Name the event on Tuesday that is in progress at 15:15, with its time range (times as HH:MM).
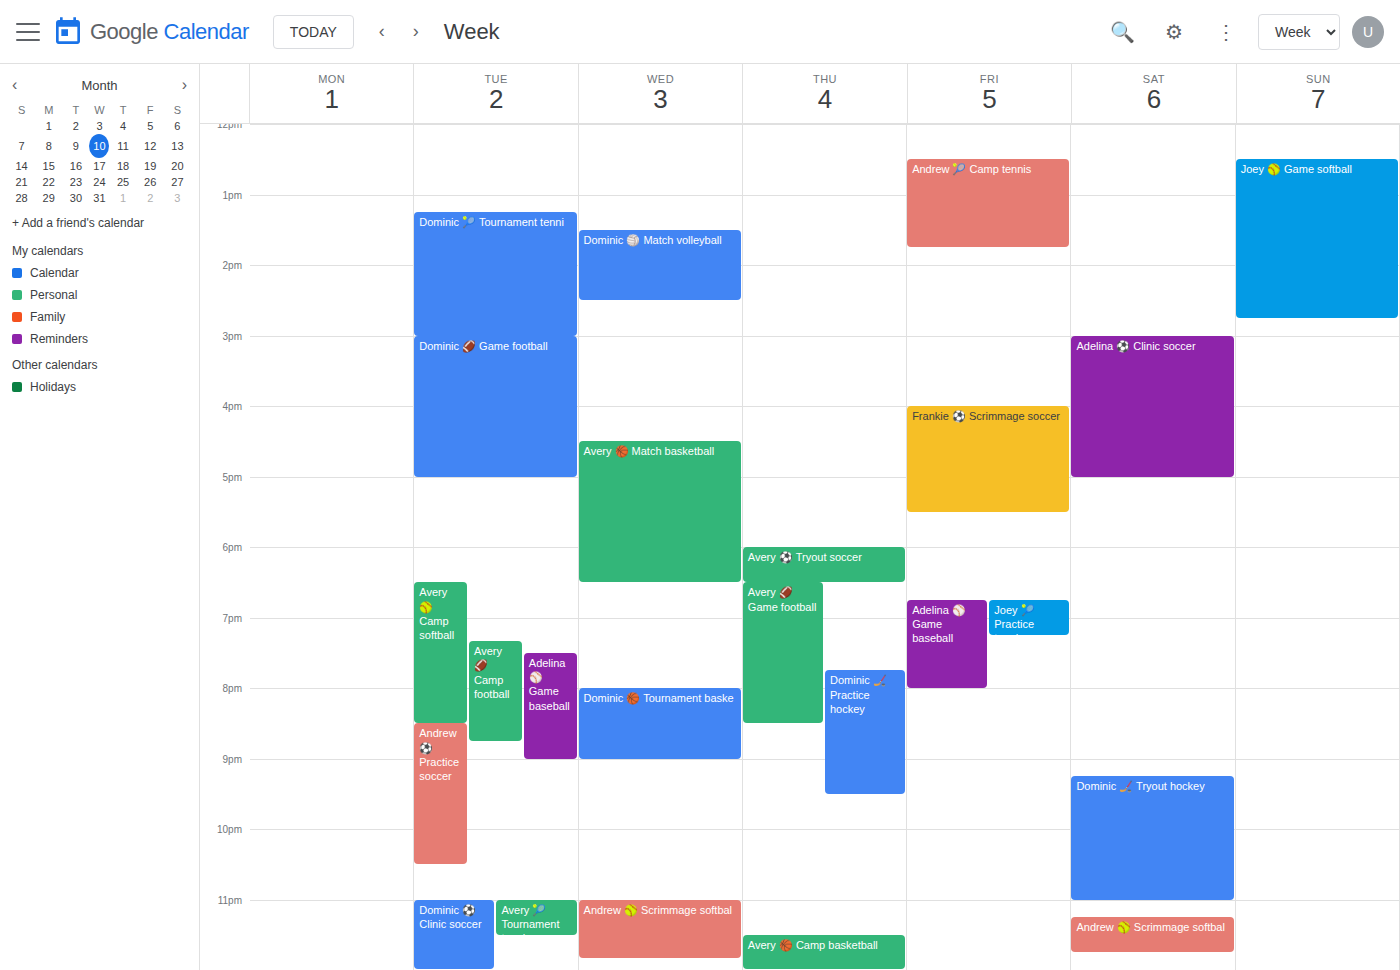
"Dominic 🏈 Game football", 15:00 to 17:00